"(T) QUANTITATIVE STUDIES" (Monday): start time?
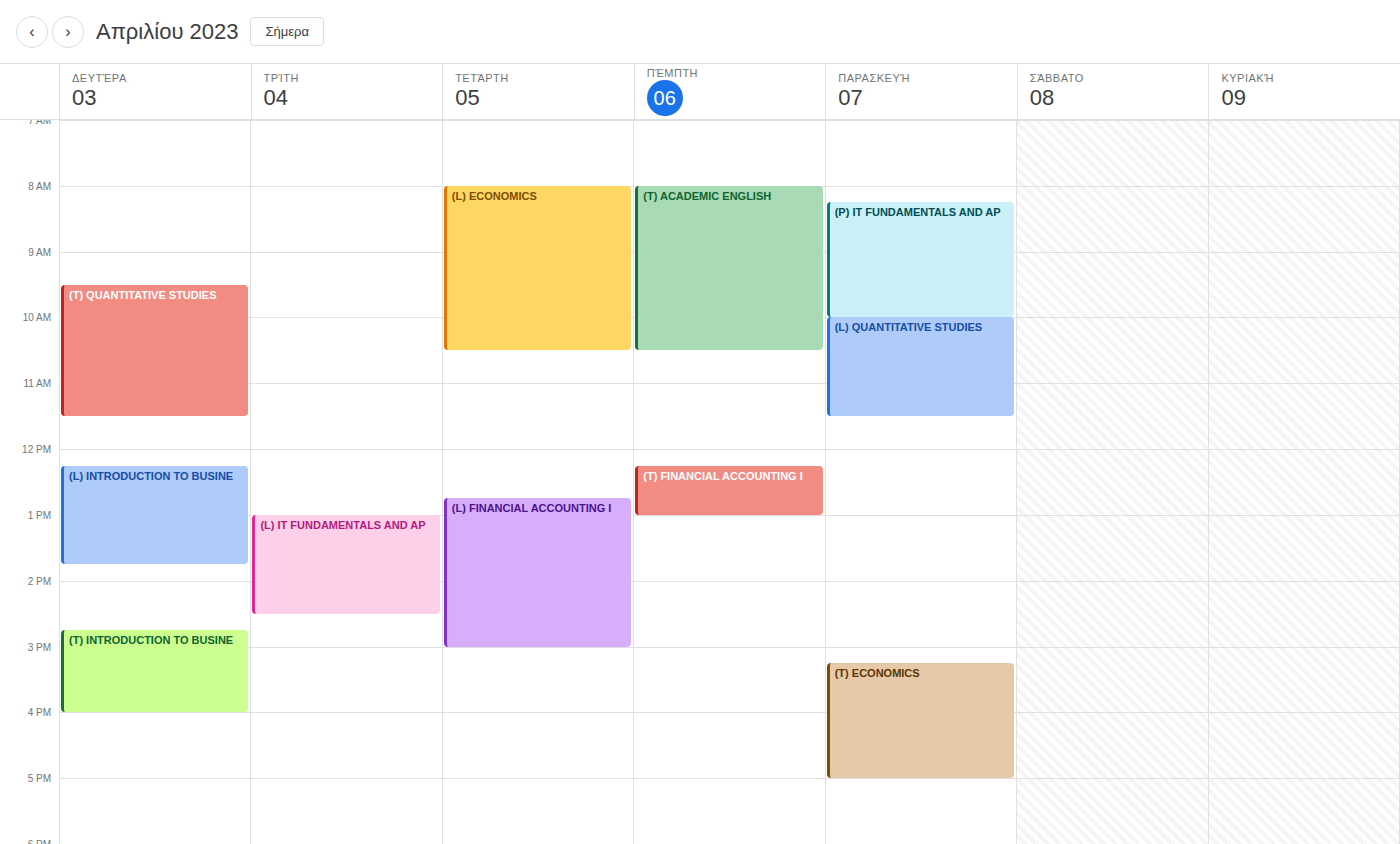
9:30 AM